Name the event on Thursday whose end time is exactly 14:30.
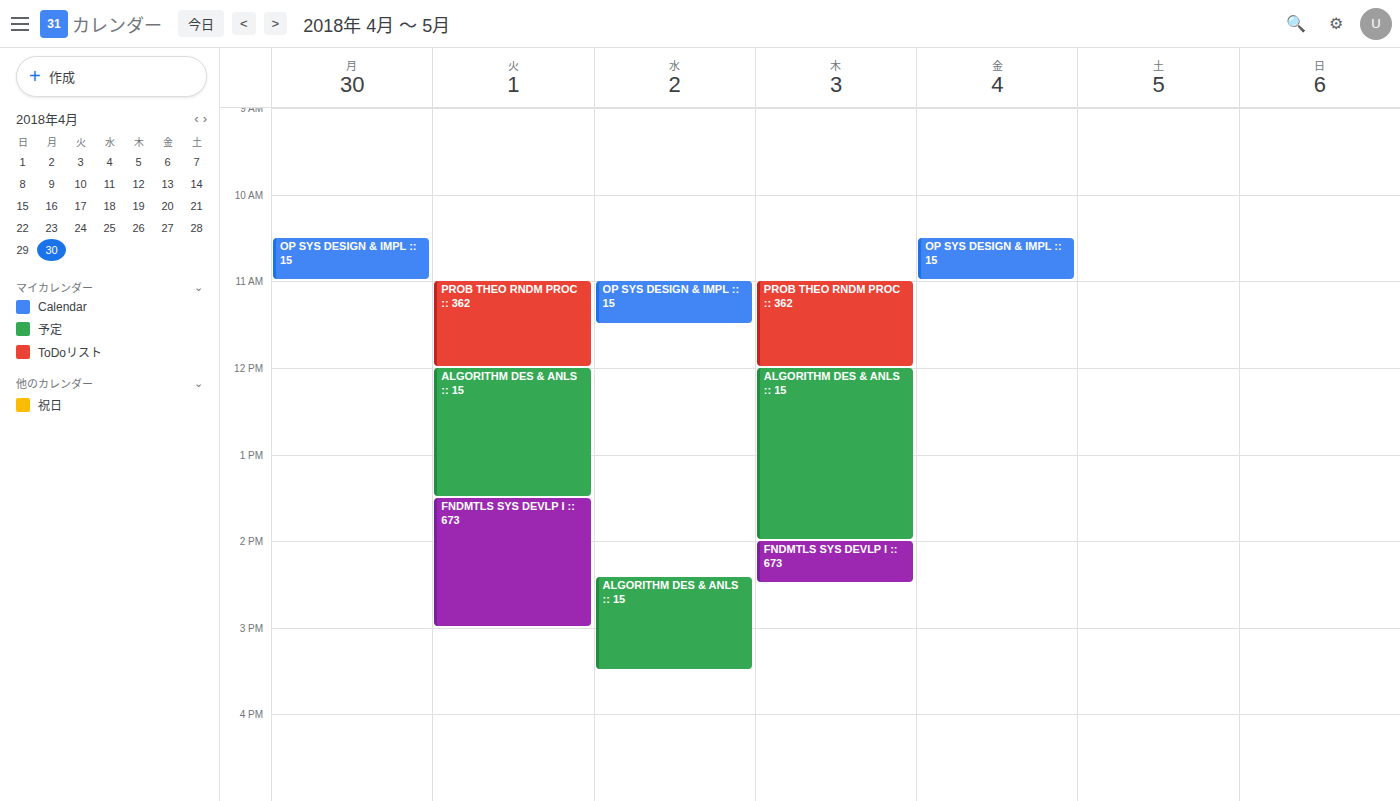
"FNDMTLS SYS DEVLP I :: 673"